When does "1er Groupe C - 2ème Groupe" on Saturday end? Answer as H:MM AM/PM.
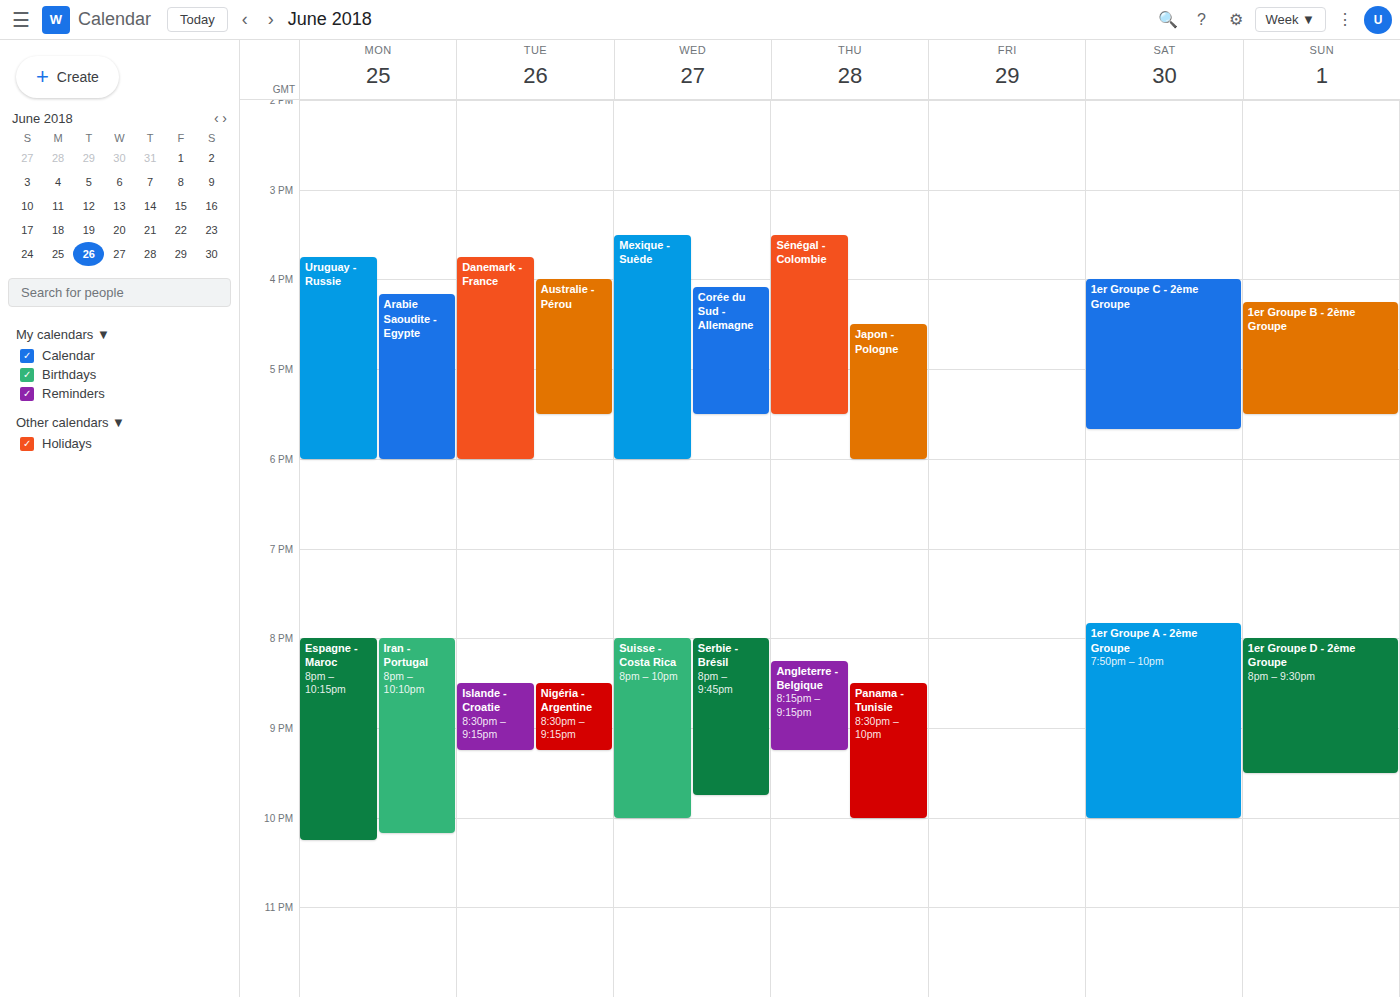
5:40 PM